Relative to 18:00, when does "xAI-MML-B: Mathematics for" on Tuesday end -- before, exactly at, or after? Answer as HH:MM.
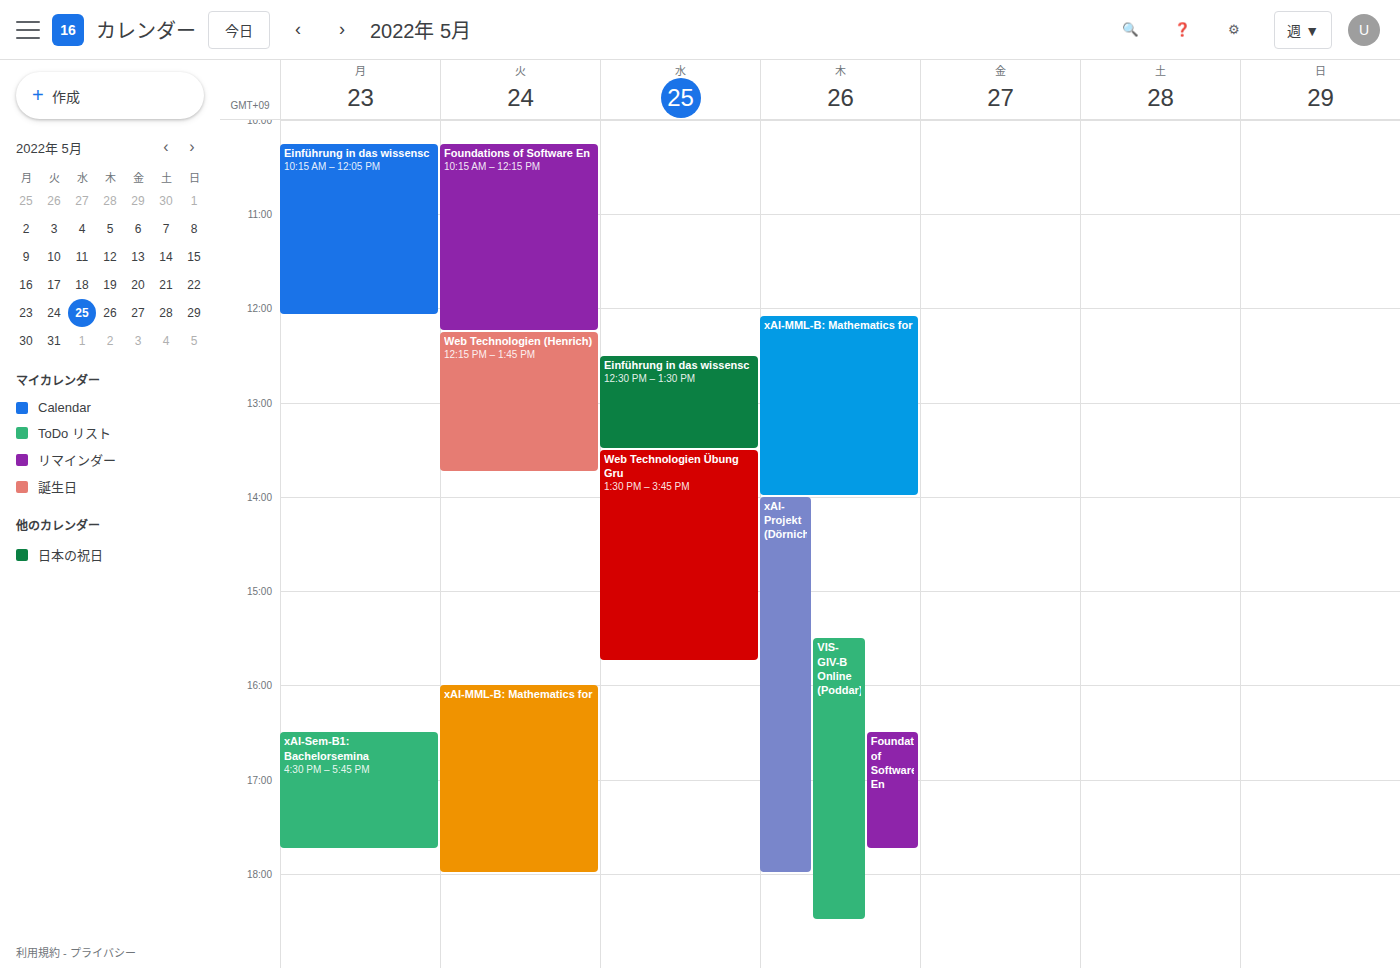
18:00 -- exactly at 18:00, on the 18:00 line.